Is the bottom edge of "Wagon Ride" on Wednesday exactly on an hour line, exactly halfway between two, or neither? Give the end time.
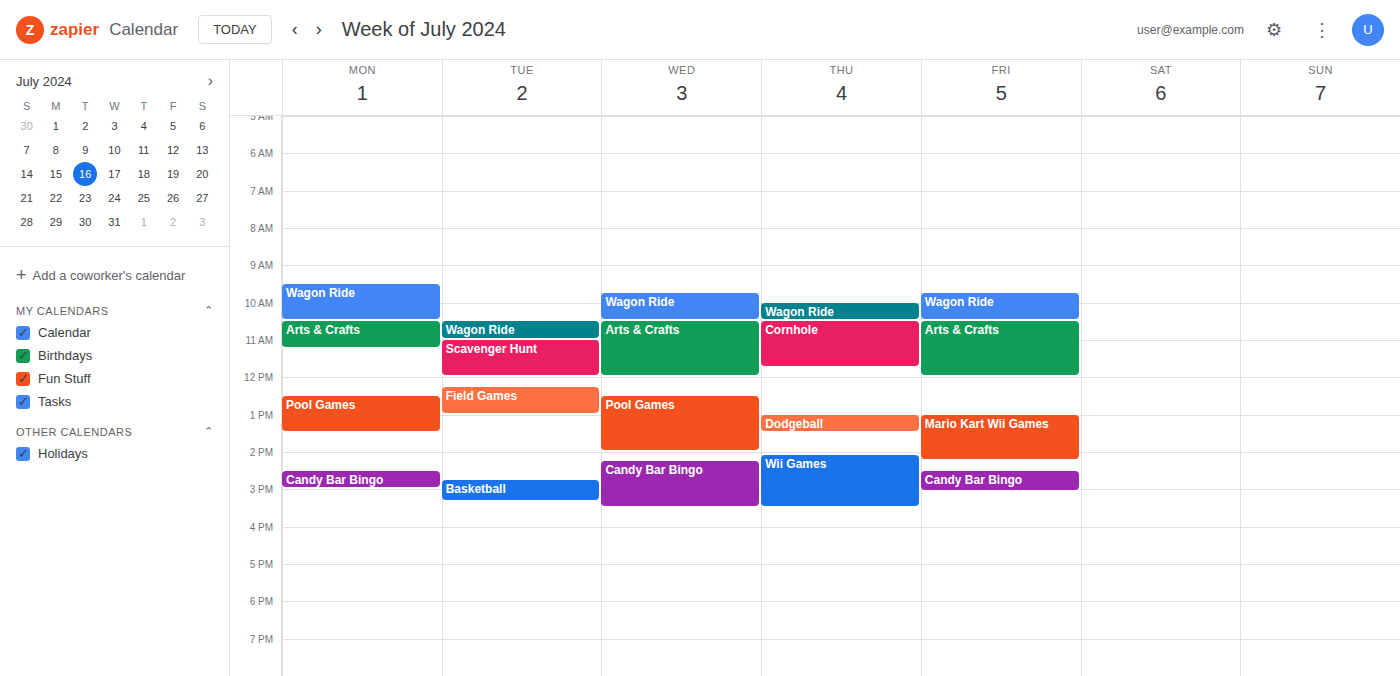
10:30 AM -- halfway between the 10 AM and 11 AM lines.